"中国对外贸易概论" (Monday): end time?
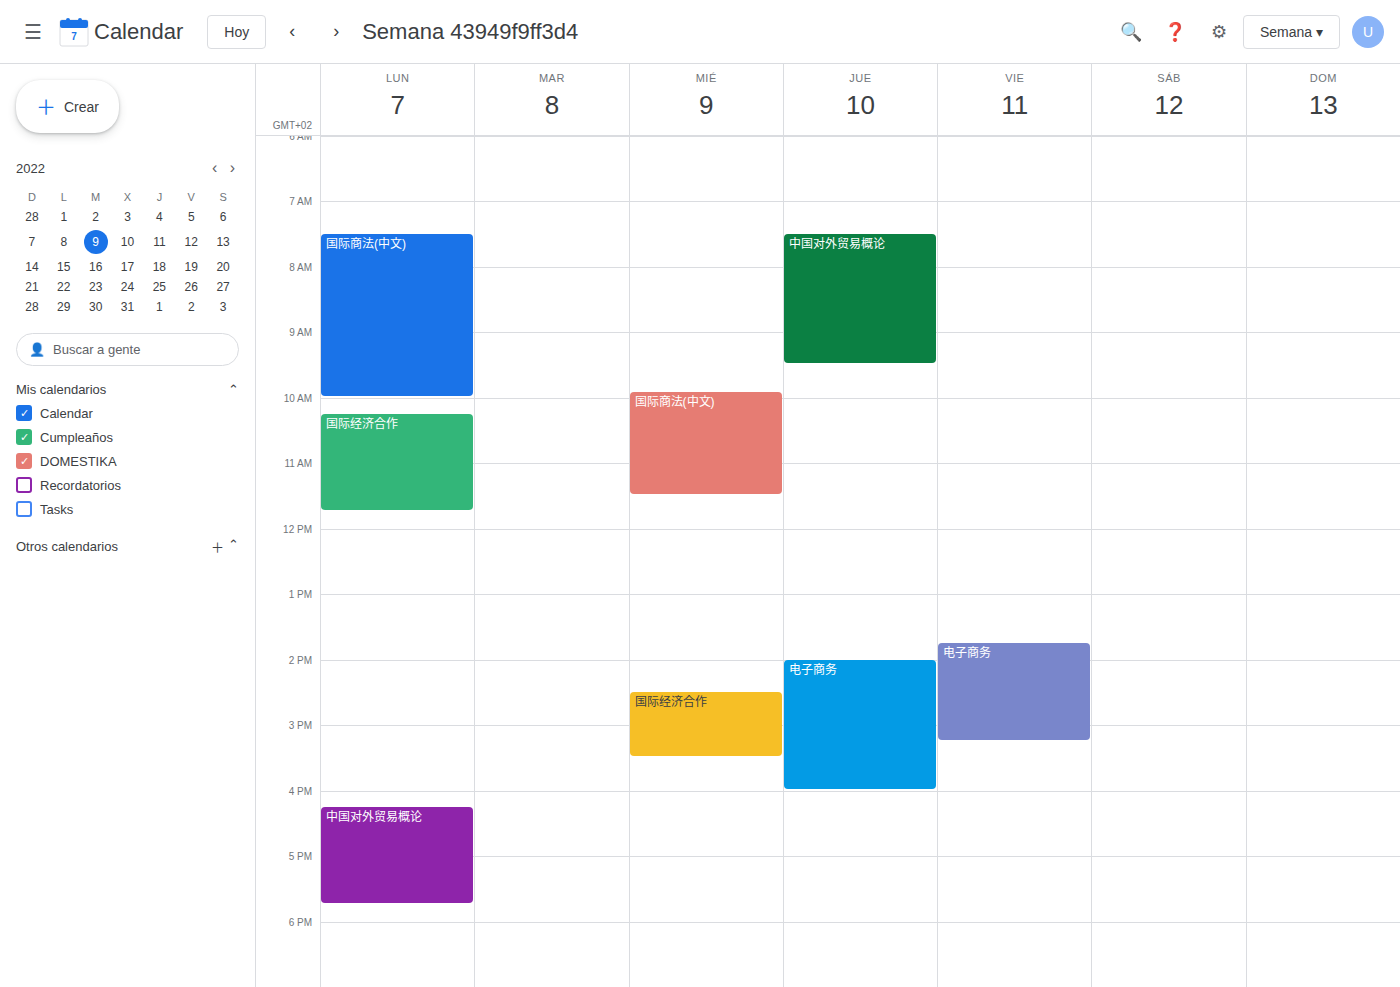
5:45 PM